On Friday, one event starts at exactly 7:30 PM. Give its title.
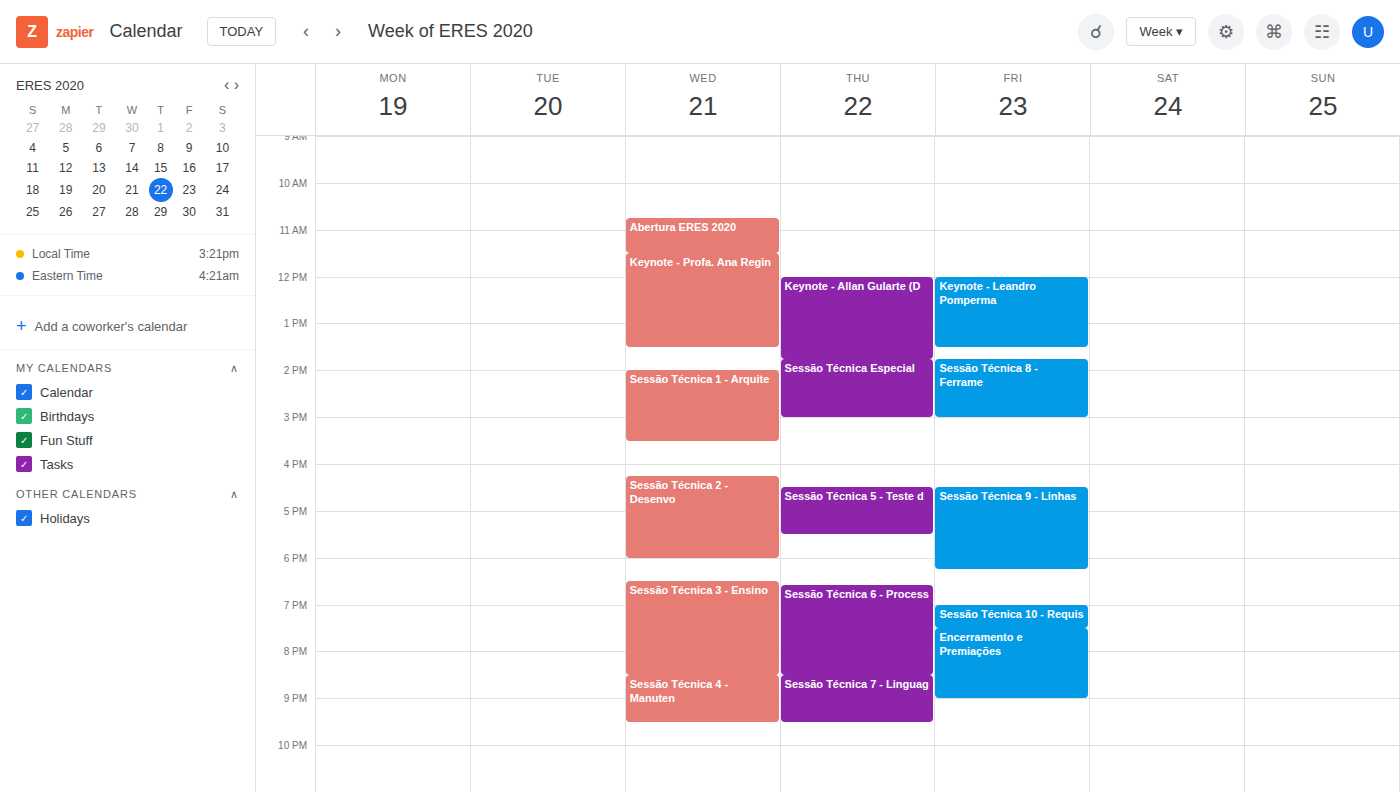
"Encerramento e Premiações"